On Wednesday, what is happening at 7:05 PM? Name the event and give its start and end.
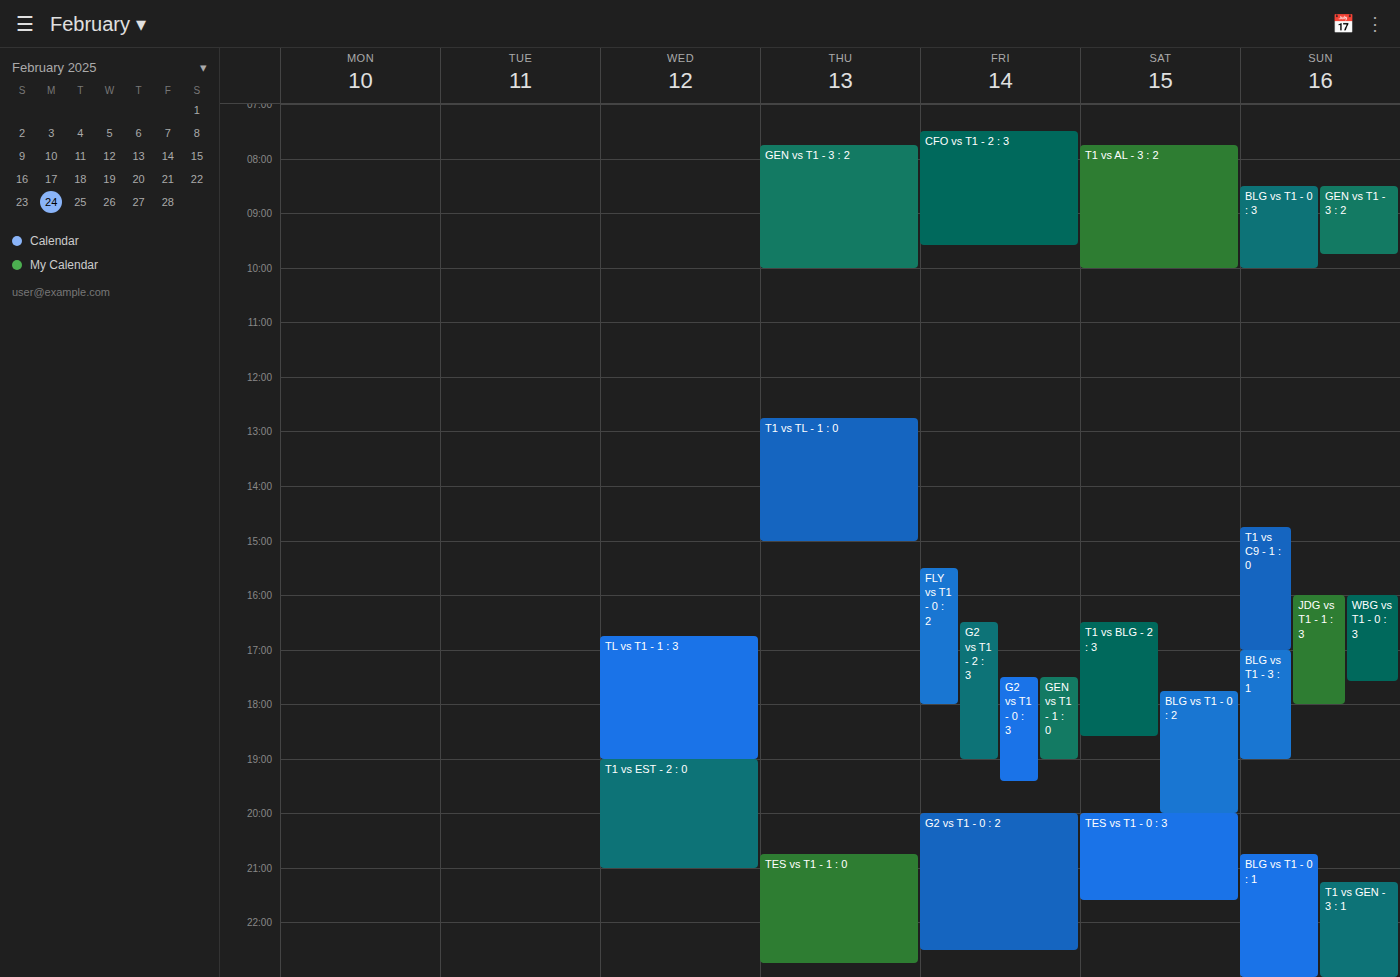
"T1 vs EST - 2 : 0", 7:00 PM to 9:00 PM